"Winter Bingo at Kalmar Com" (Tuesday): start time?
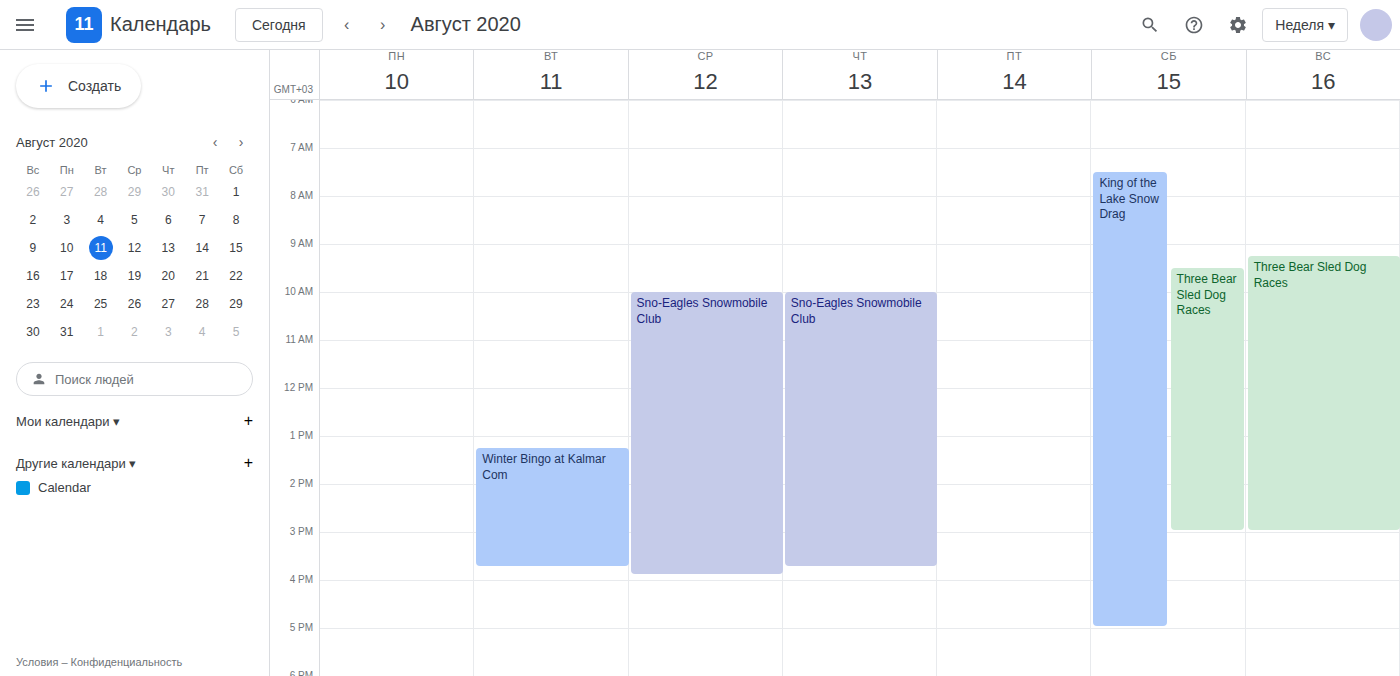
1:15 PM